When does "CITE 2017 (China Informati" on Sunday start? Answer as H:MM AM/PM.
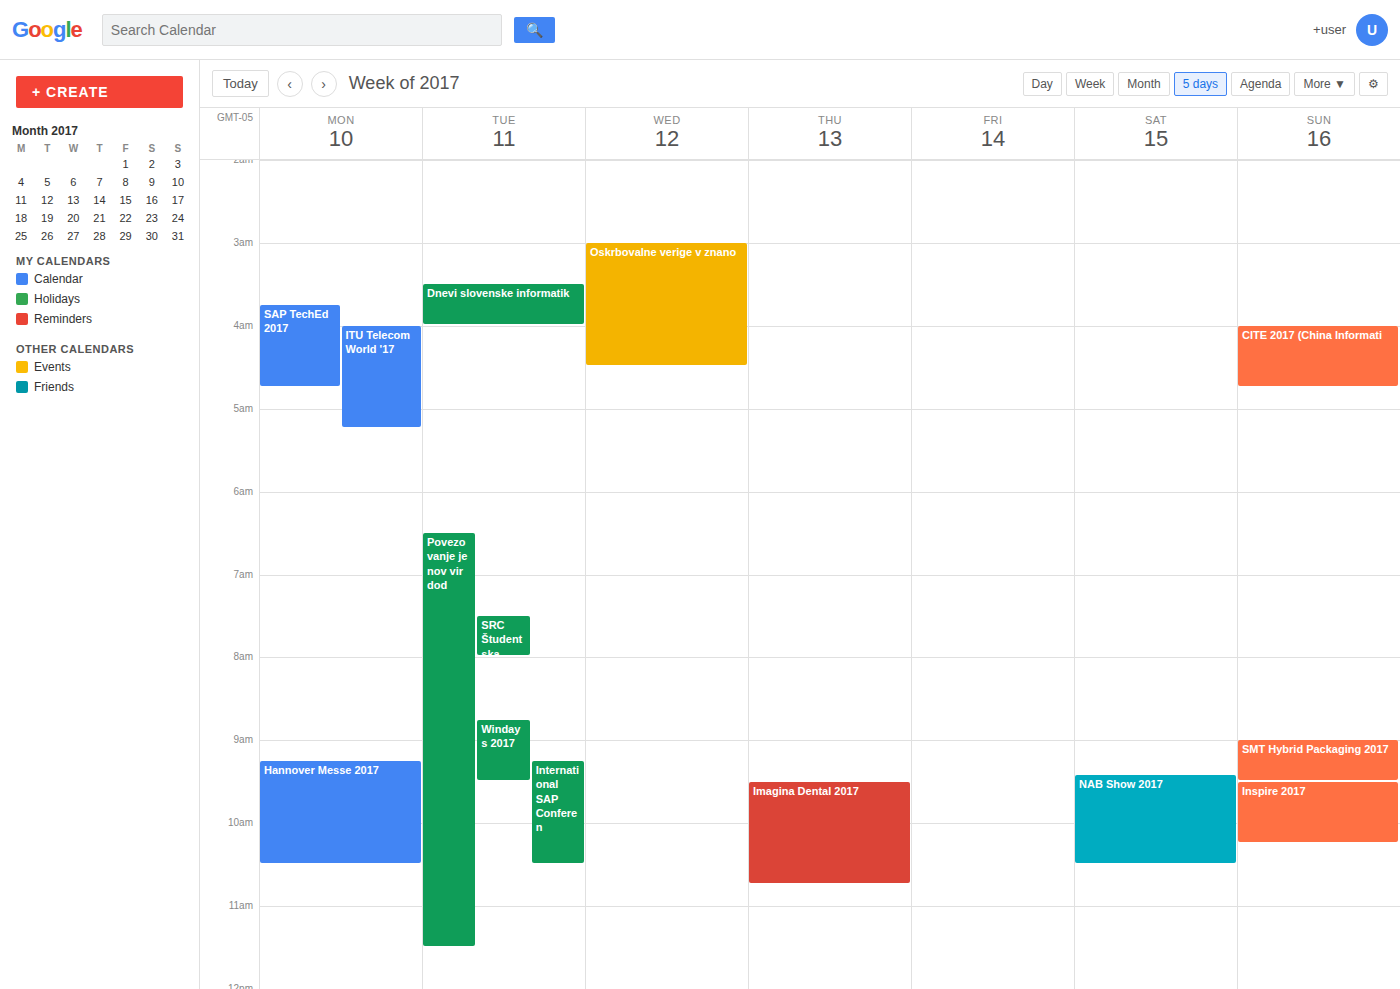
4:00 AM